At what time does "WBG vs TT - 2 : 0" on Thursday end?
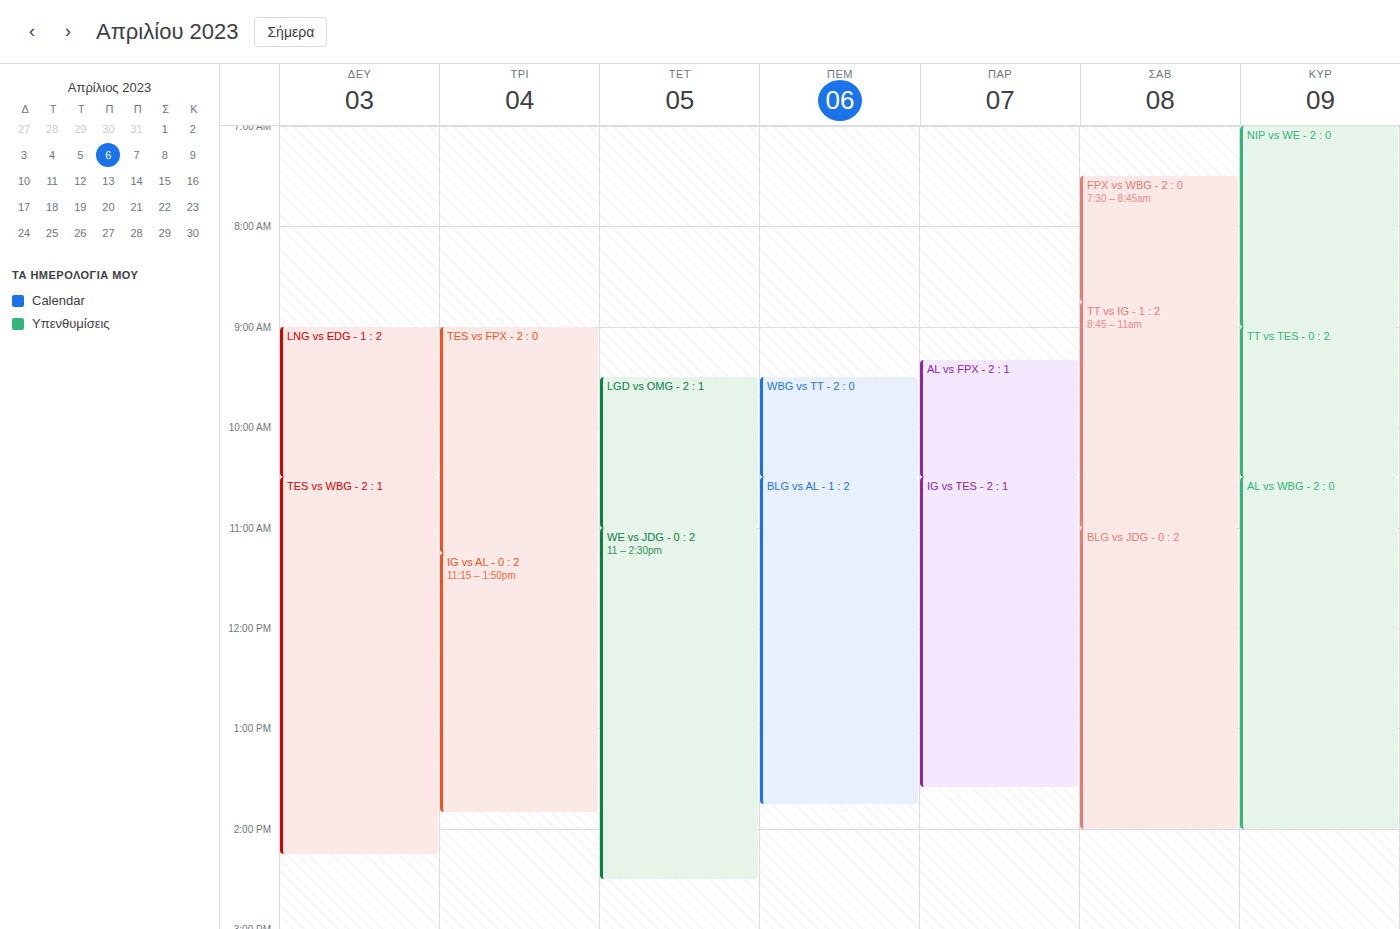
10:30 AM